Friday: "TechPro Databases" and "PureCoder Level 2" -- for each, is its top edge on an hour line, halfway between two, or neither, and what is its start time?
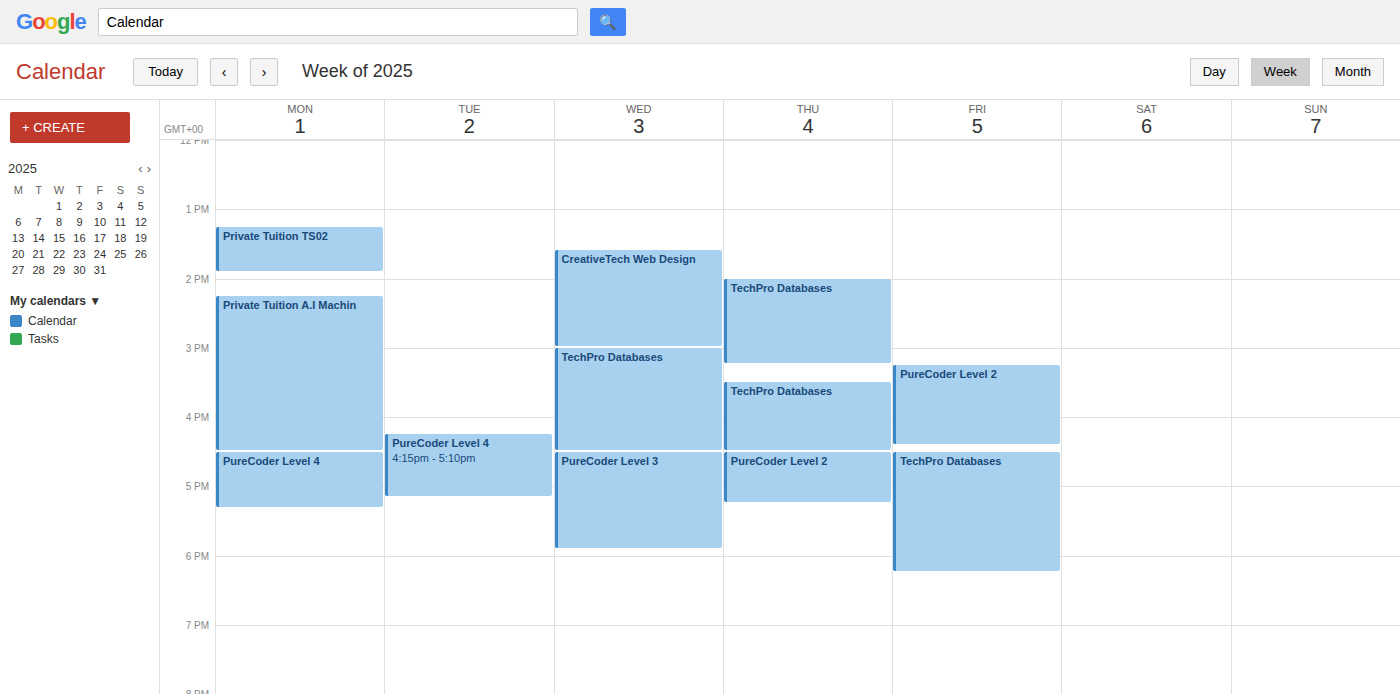
"TechPro Databases": 4:30 PM, halfway between the 4 PM and 5 PM lines. "PureCoder Level 2": 3:15 PM, neither: a quarter of the way from the 3 PM line to the 4 PM line.